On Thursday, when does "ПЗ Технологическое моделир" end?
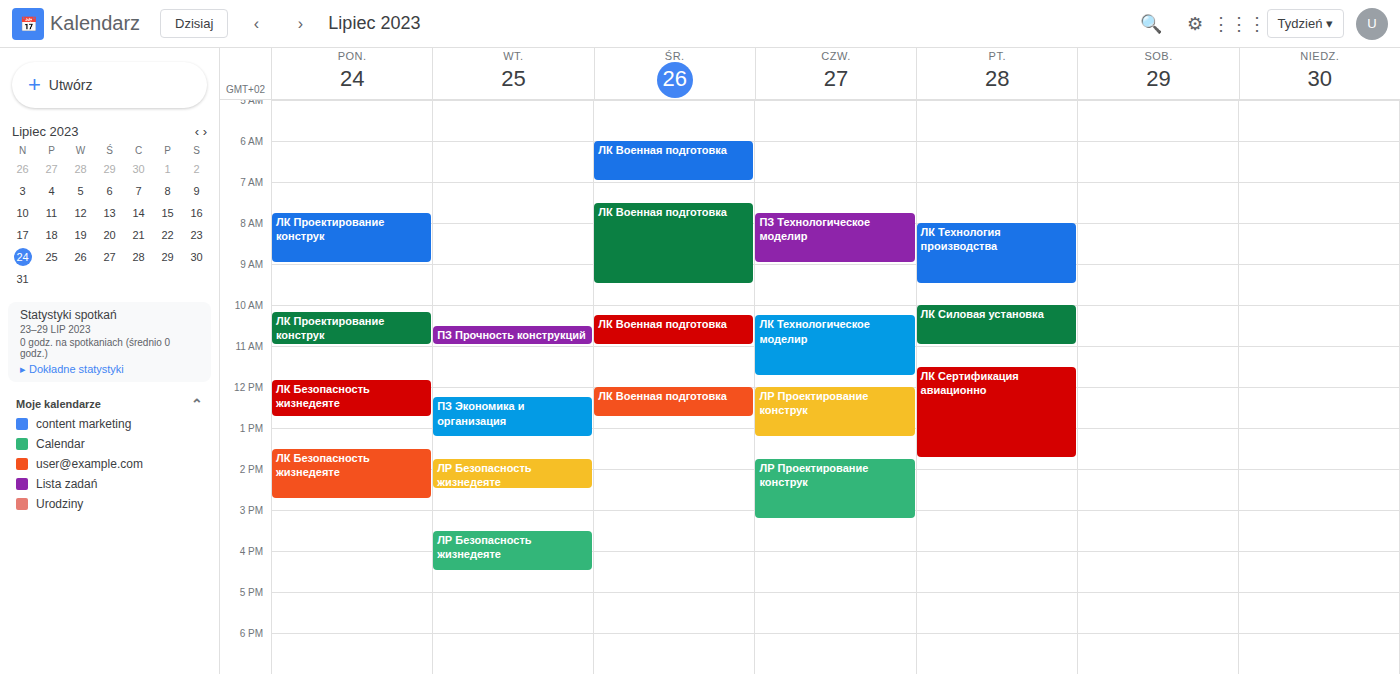
09:00